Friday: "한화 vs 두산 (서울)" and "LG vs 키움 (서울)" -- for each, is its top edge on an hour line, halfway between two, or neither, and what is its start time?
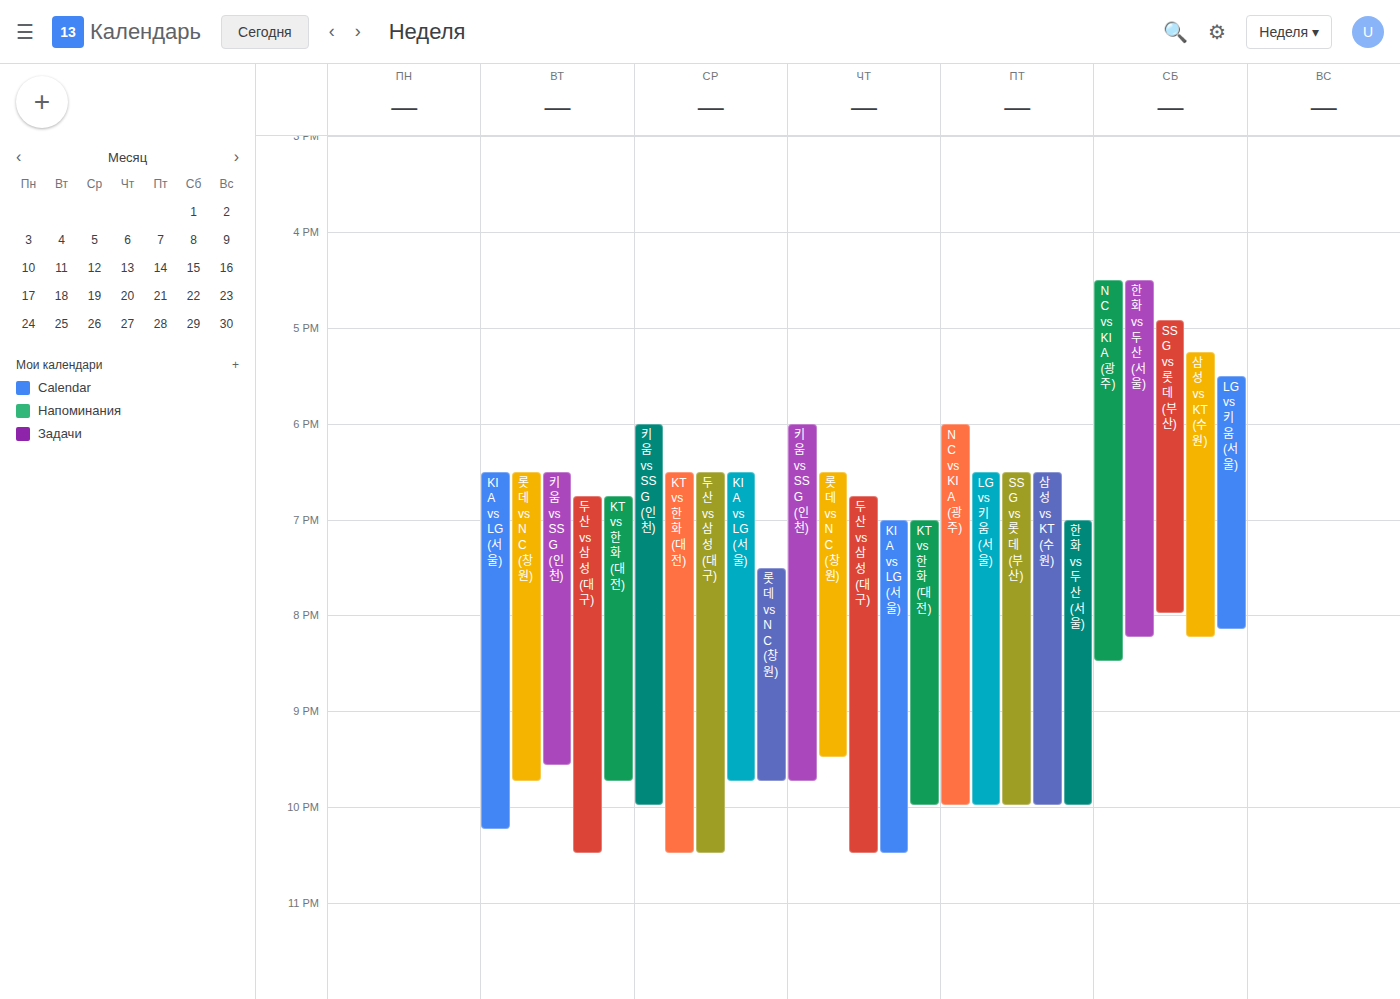
"한화 vs 두산 (서울)": 19:00, exactly on the 19:00 line. "LG vs 키움 (서울)": 18:30, halfway between the 18:00 and 19:00 lines.